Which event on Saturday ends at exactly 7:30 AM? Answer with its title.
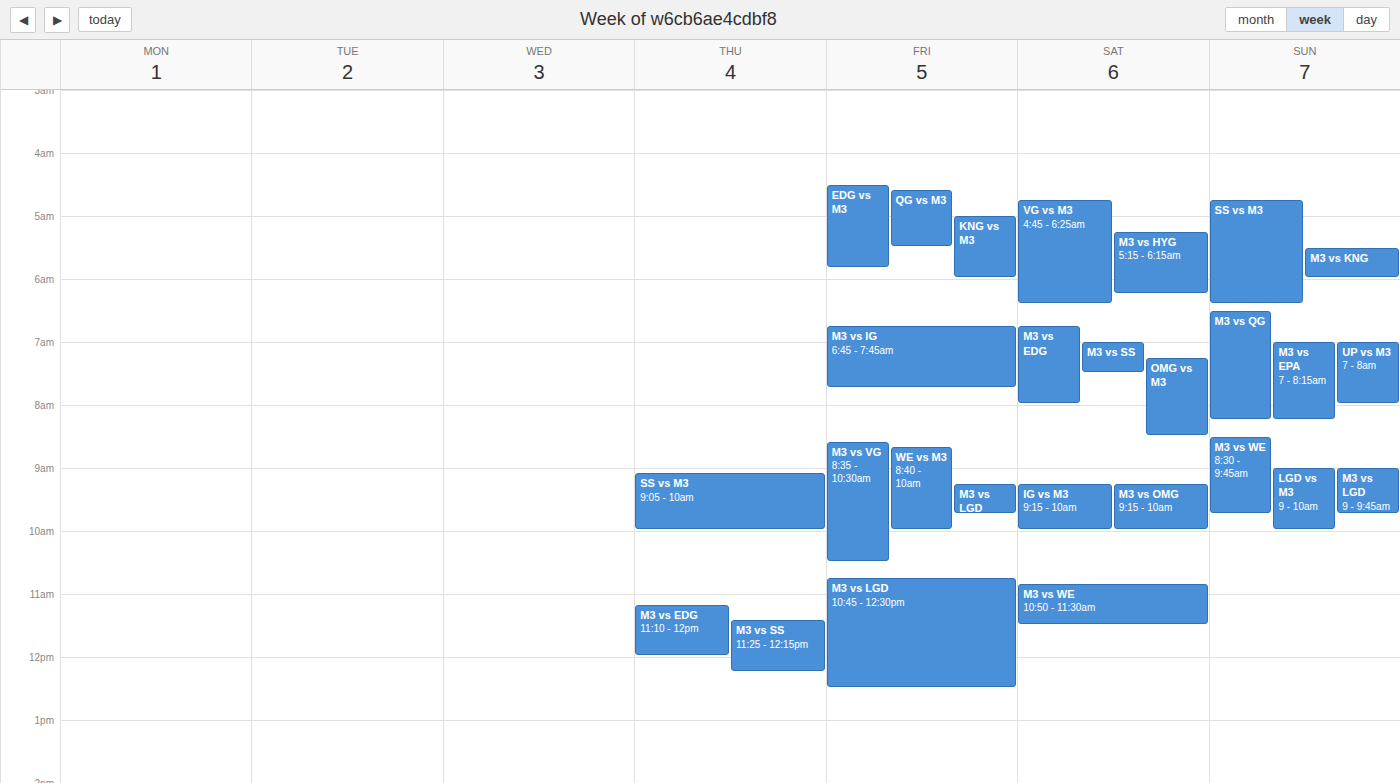
"M3 vs SS"